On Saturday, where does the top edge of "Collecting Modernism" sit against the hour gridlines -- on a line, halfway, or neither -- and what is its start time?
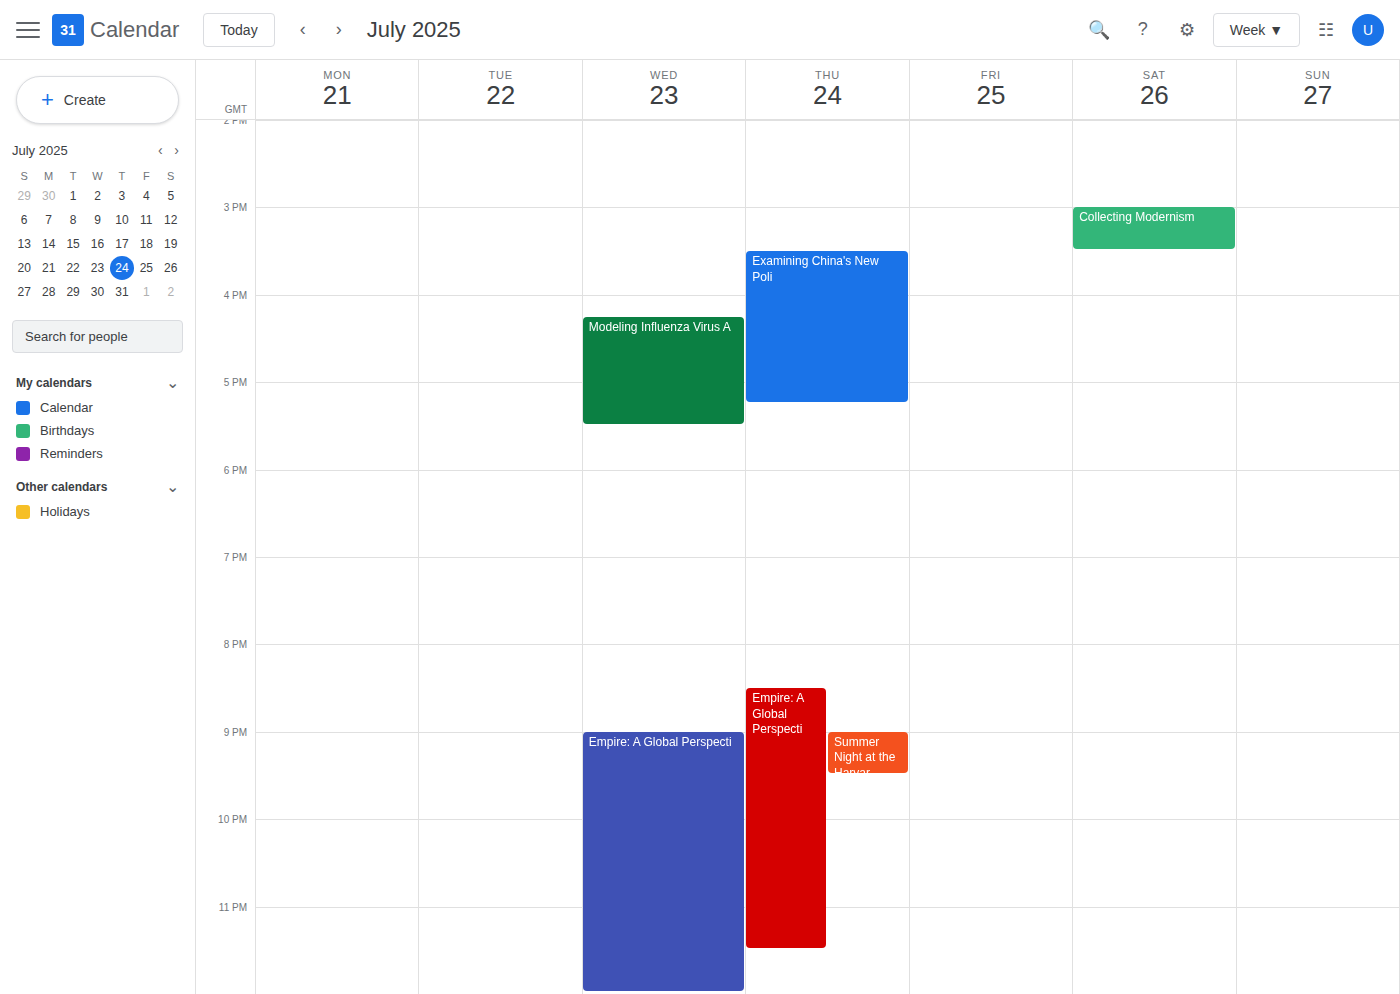
3:00 PM -- exactly on the 3 PM line.